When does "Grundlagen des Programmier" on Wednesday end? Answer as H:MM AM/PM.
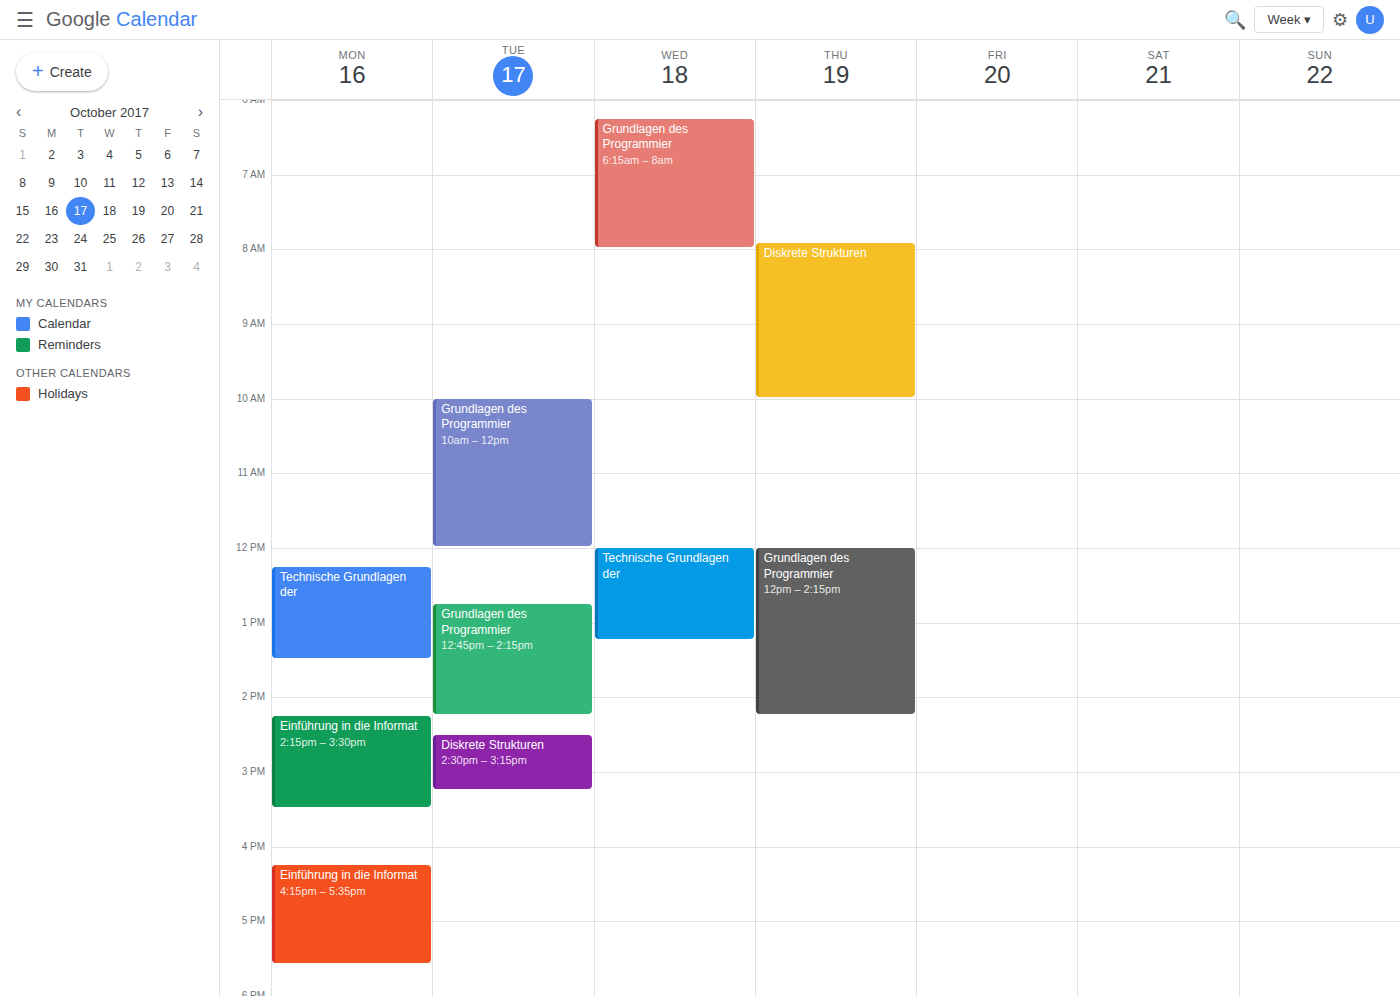
8:00 AM